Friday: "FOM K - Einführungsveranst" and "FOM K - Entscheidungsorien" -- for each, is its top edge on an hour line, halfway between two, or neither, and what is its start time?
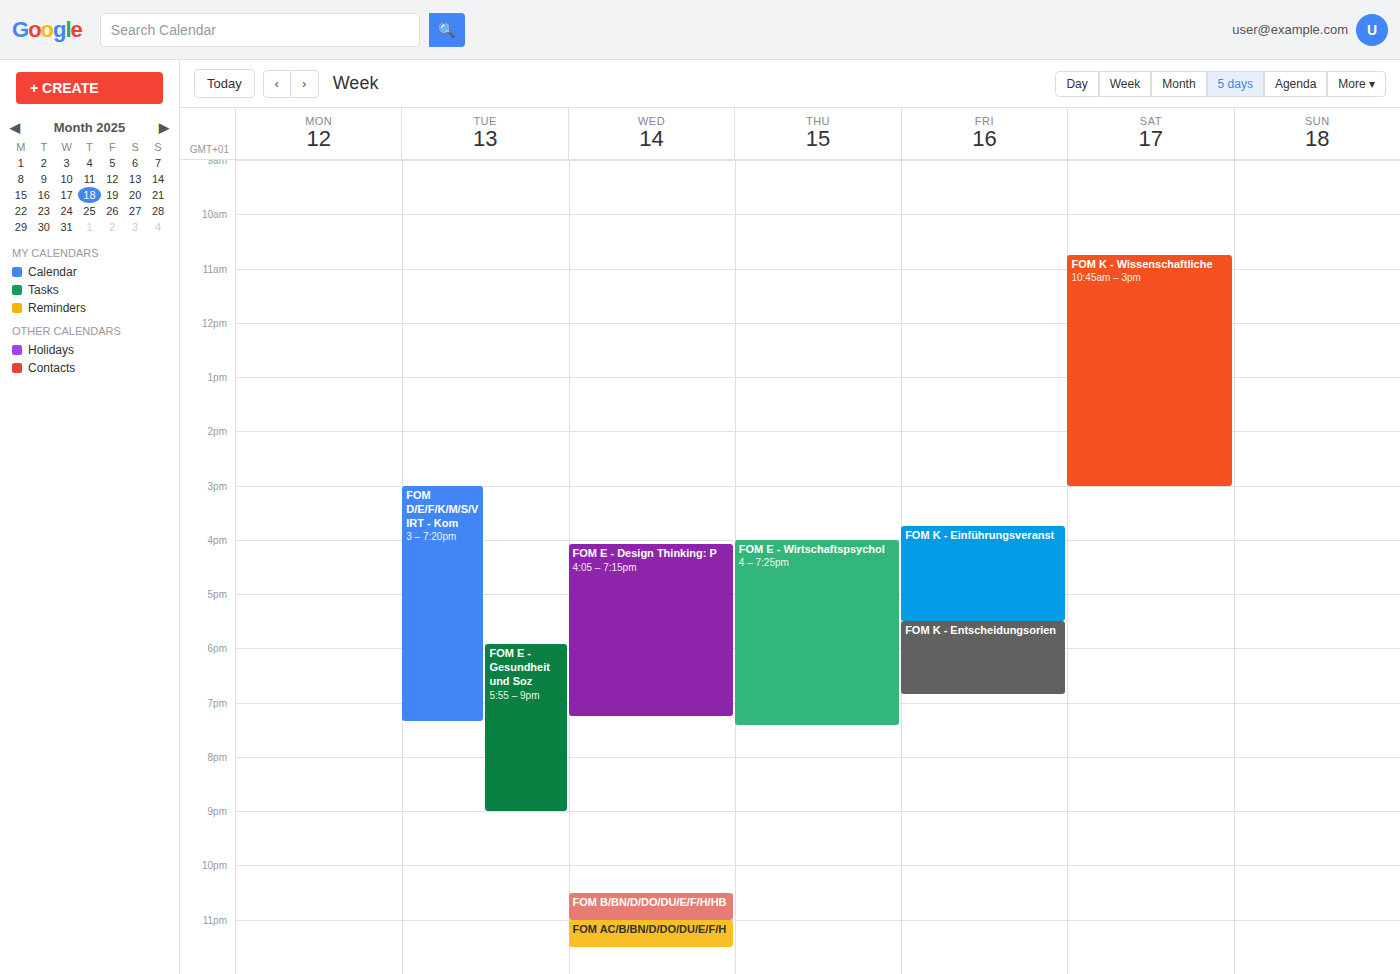
"FOM K - Einführungsveranst": 3:45 PM, neither: three quarters of the way from the 3 PM line to the 4 PM line. "FOM K - Entscheidungsorien": 5:30 PM, halfway between the 5 PM and 6 PM lines.